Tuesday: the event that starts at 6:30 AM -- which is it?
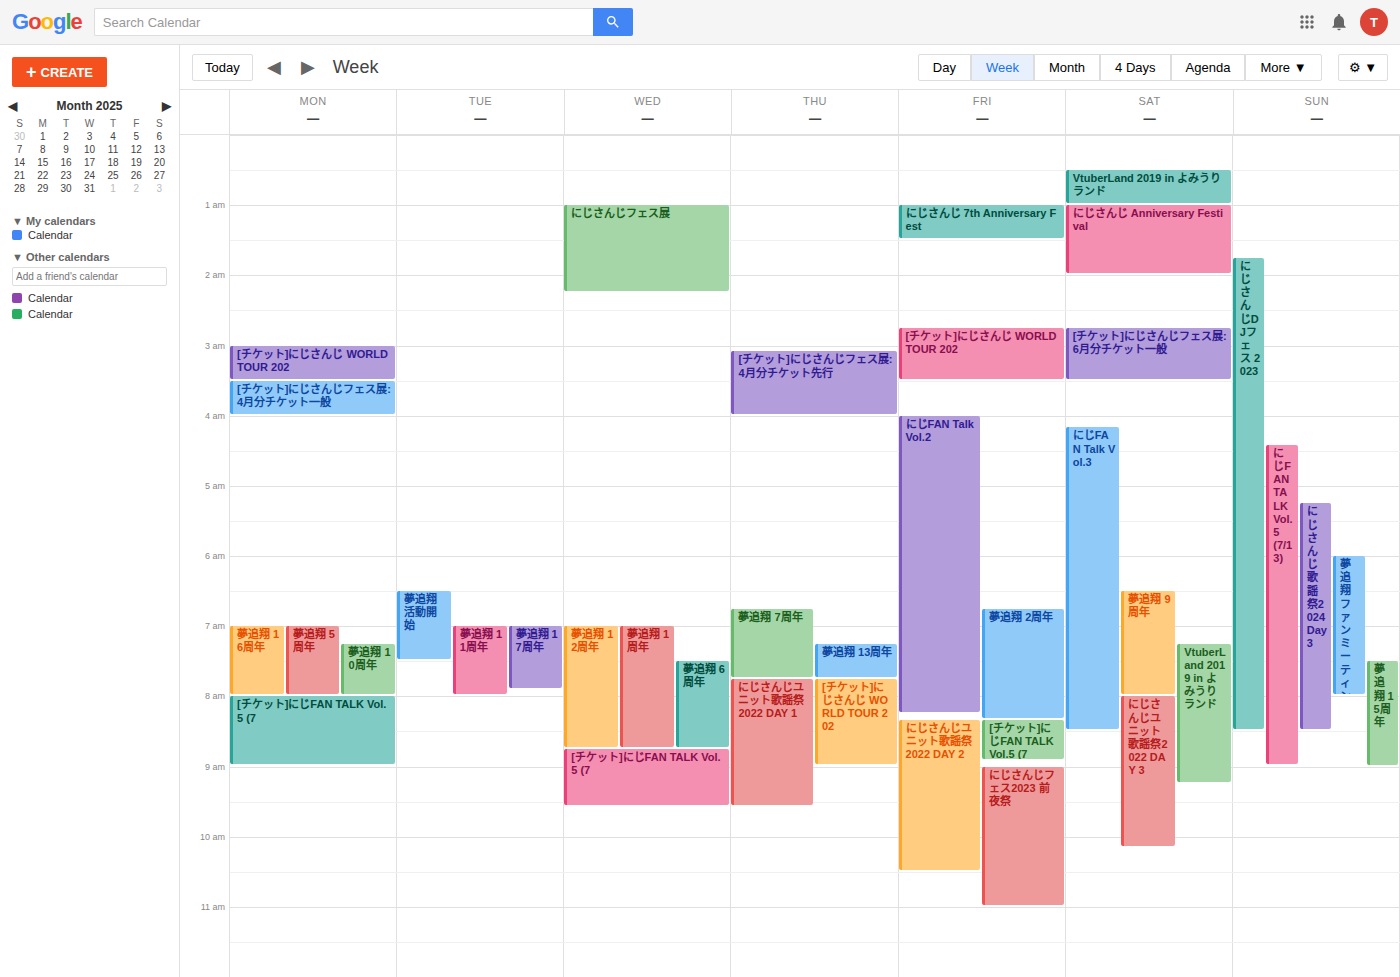
"夢追翔 活動開始"